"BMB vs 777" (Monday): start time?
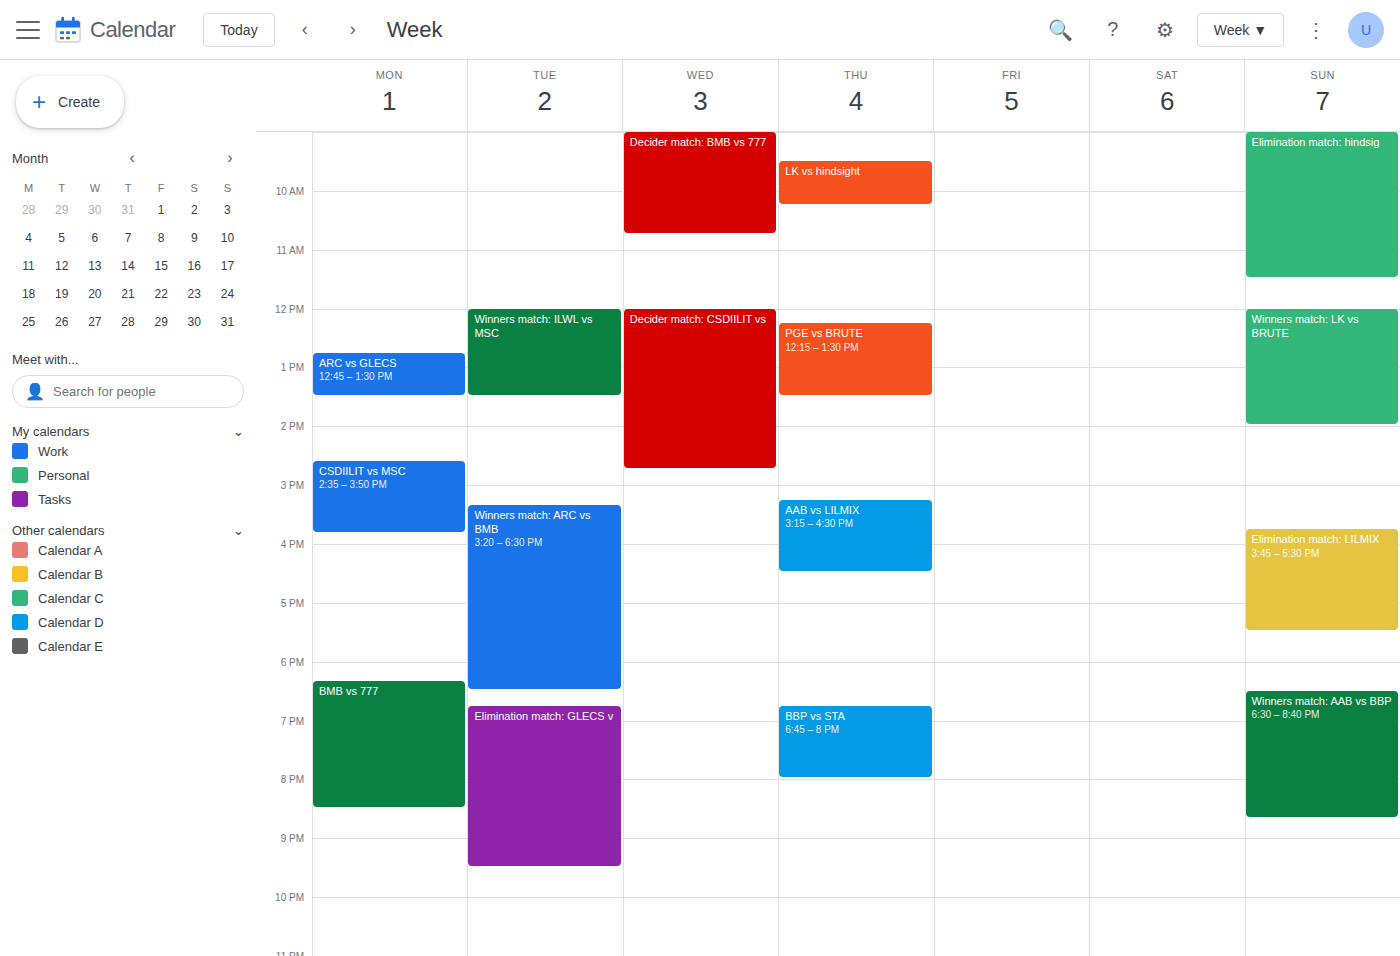
6:20 PM